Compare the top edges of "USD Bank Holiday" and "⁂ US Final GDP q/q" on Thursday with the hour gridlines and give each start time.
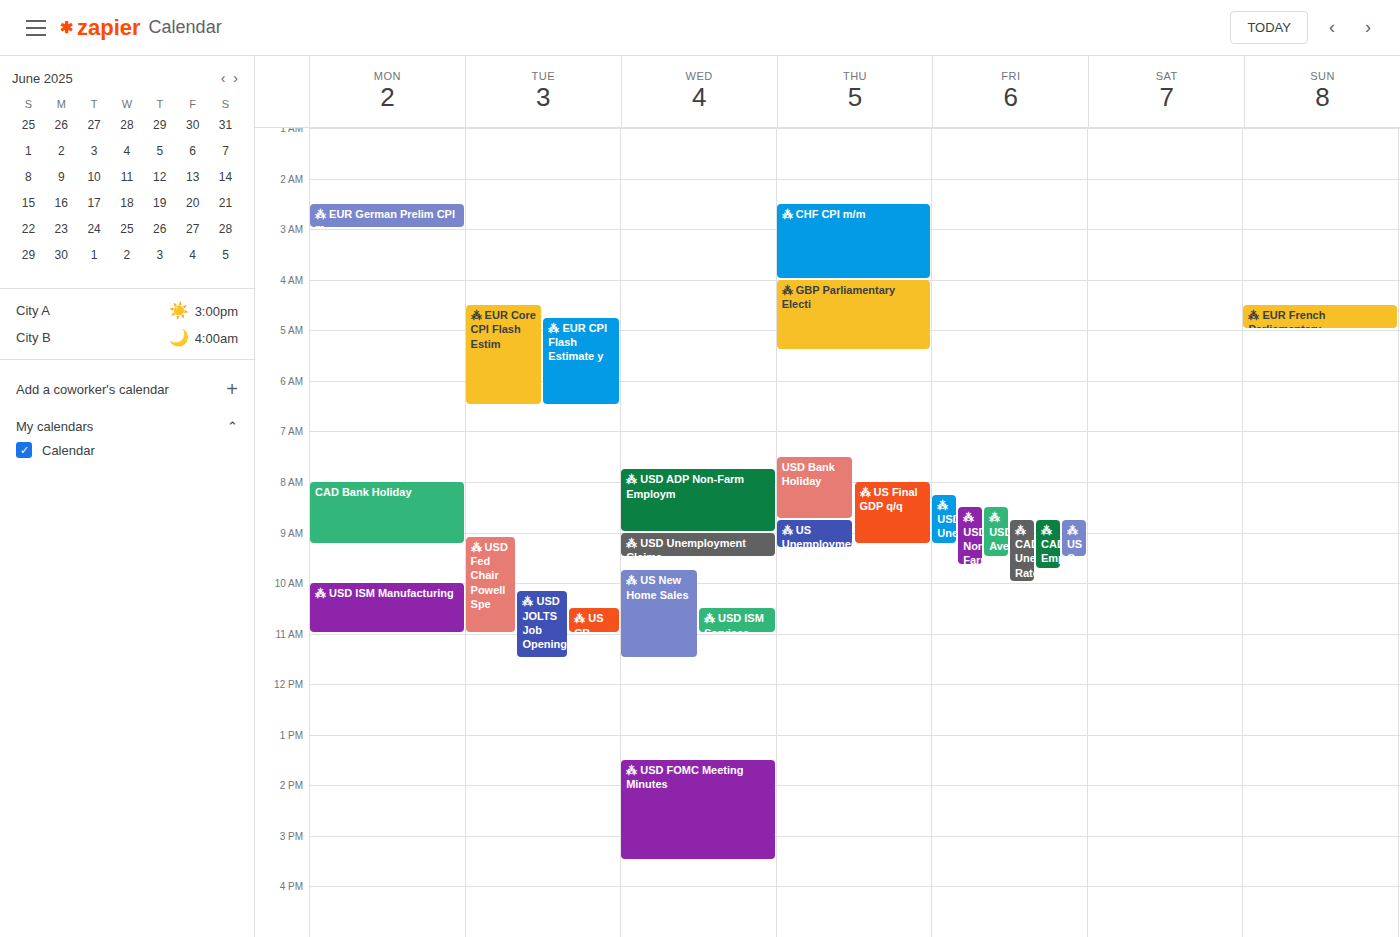
"USD Bank Holiday": 7:30 AM, halfway between the 7 AM and 8 AM lines. "⁂ US Final GDP q/q": 8:00 AM, exactly on the 8 AM line.